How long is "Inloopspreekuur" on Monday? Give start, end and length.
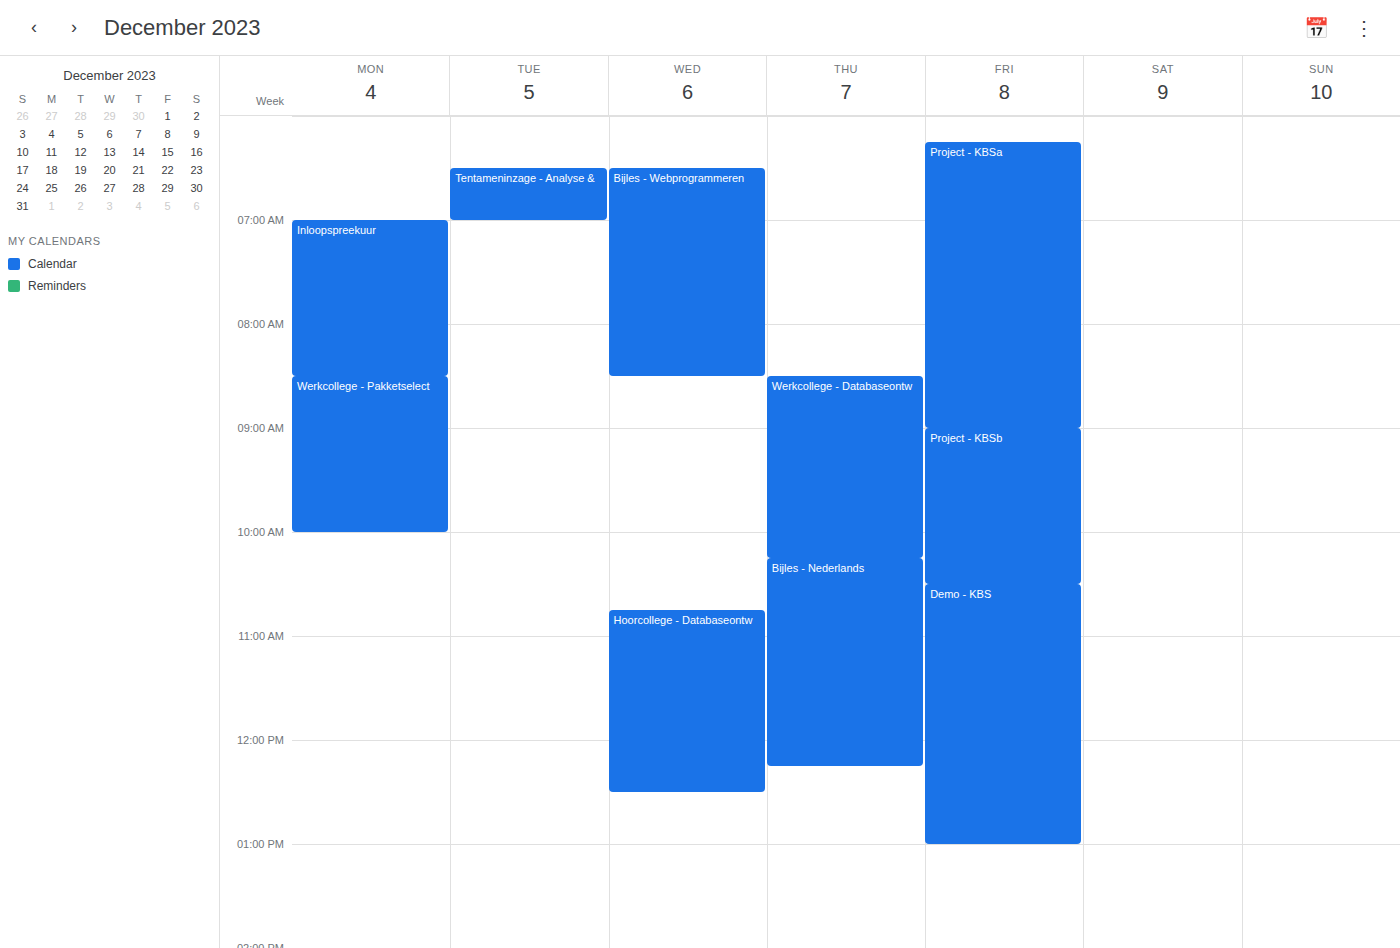
7:00 AM to 8:30 AM, 1 hour 30 minutes